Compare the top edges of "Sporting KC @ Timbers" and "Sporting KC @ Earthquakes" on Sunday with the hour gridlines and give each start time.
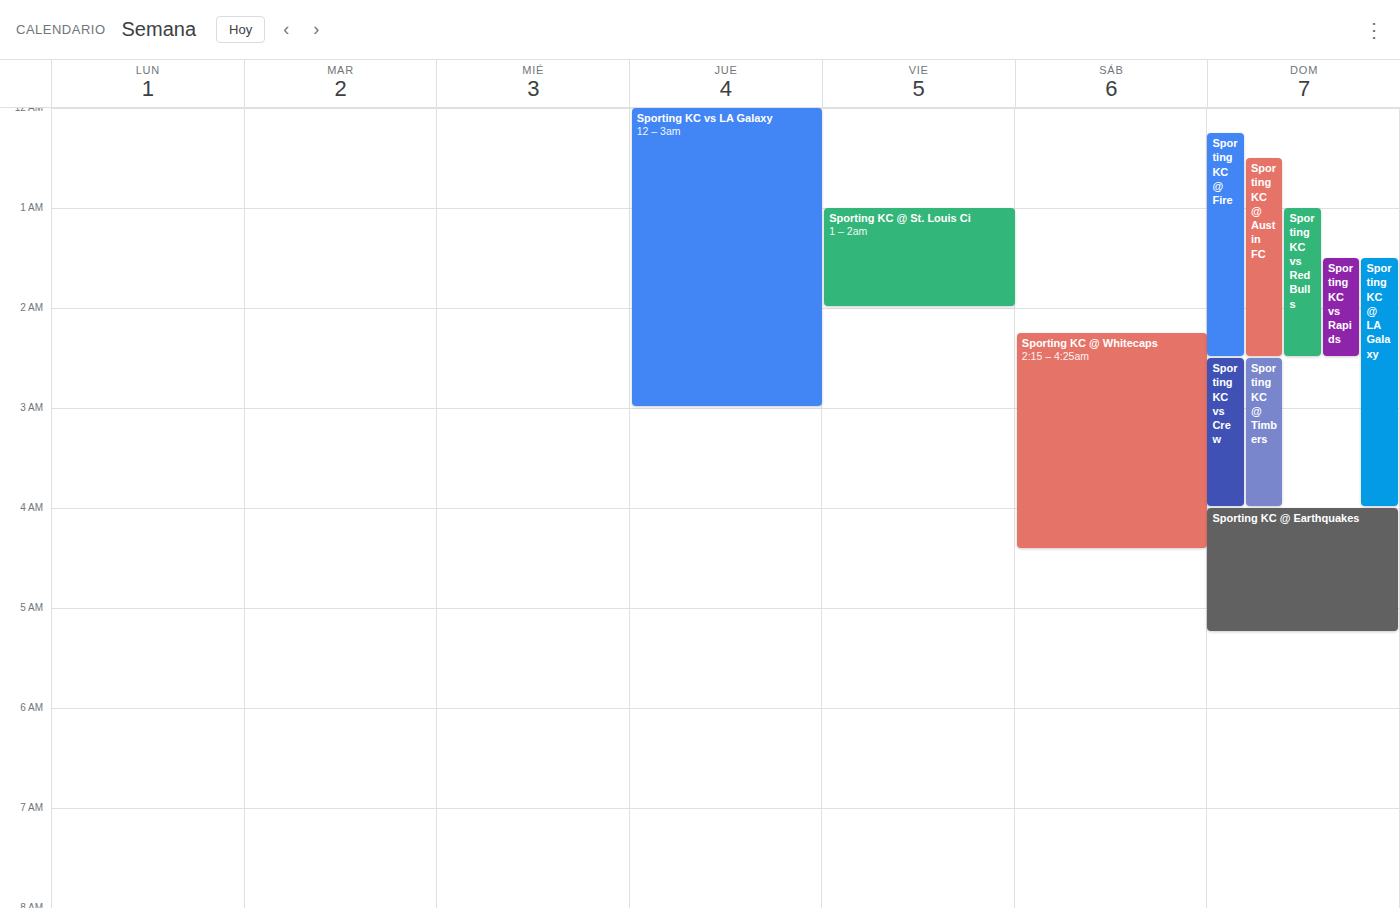
"Sporting KC @ Timbers": 2:30 AM, halfway between the 2 AM and 3 AM lines. "Sporting KC @ Earthquakes": 4:00 AM, exactly on the 4 AM line.